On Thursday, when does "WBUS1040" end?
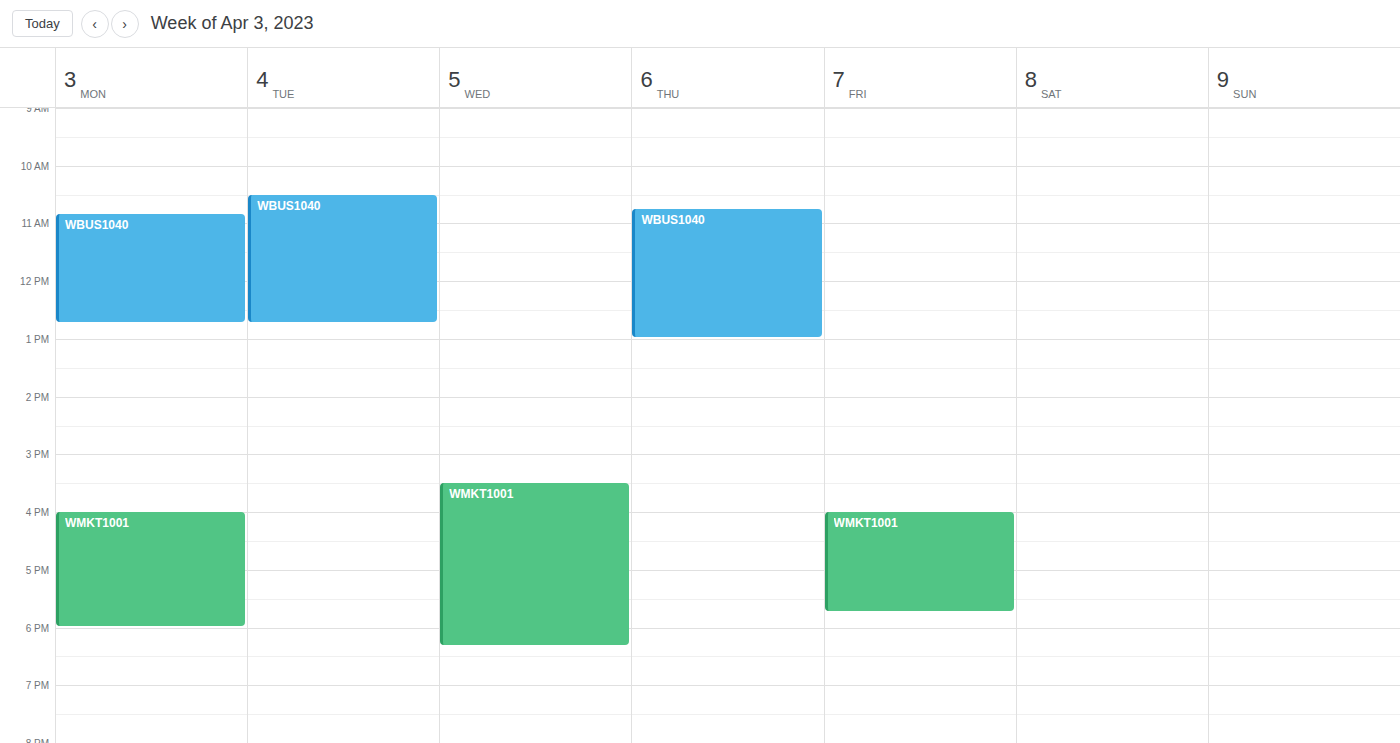
13:00